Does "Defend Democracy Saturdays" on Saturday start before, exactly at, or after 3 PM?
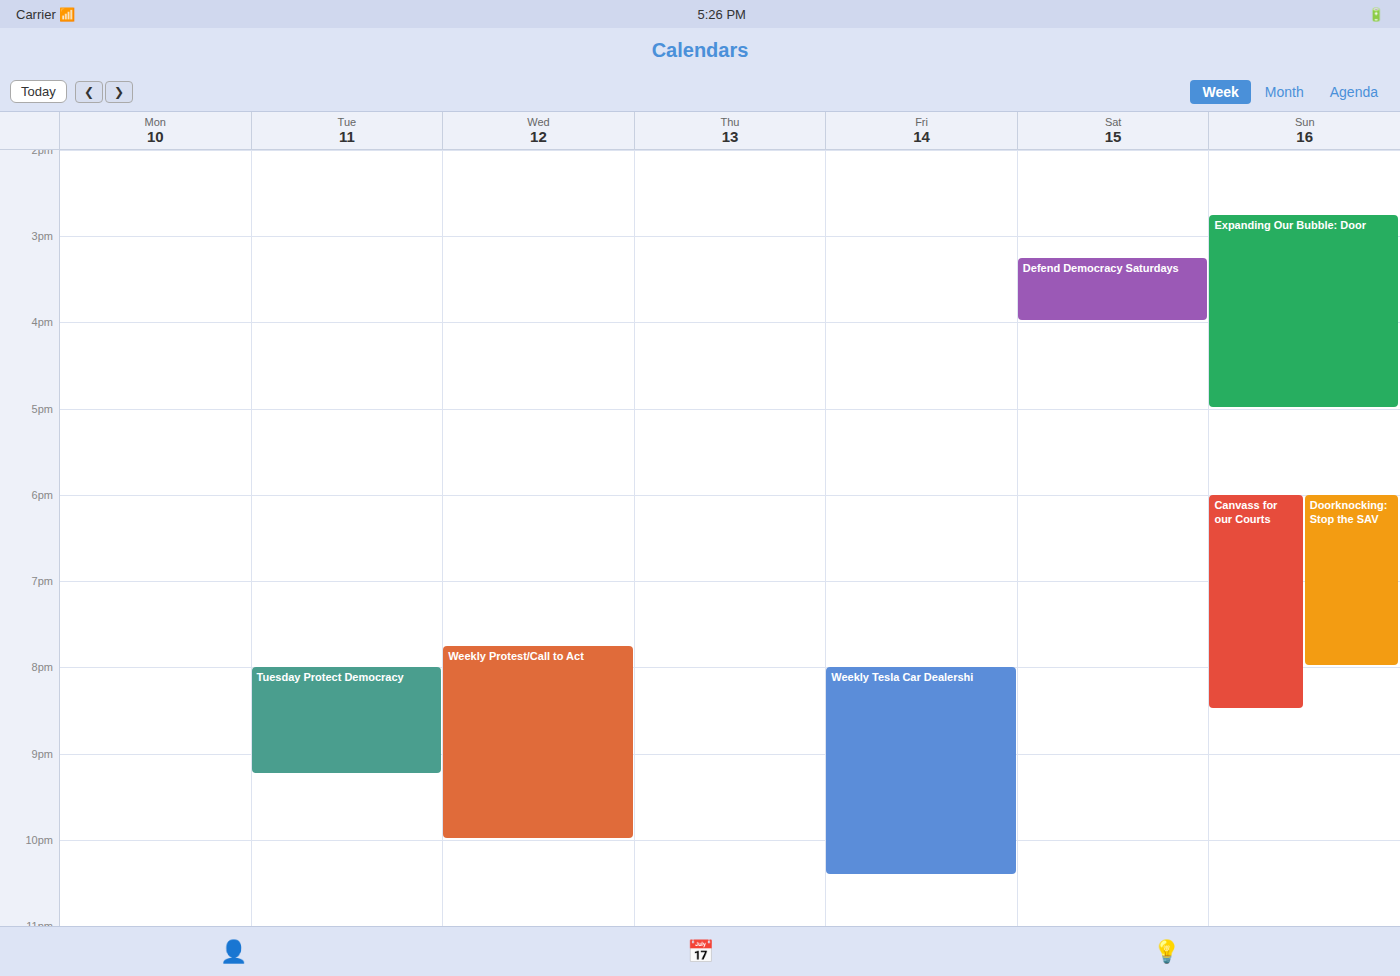
3:15 PM -- after 3 PM, 15 minutes below the 3 PM line.